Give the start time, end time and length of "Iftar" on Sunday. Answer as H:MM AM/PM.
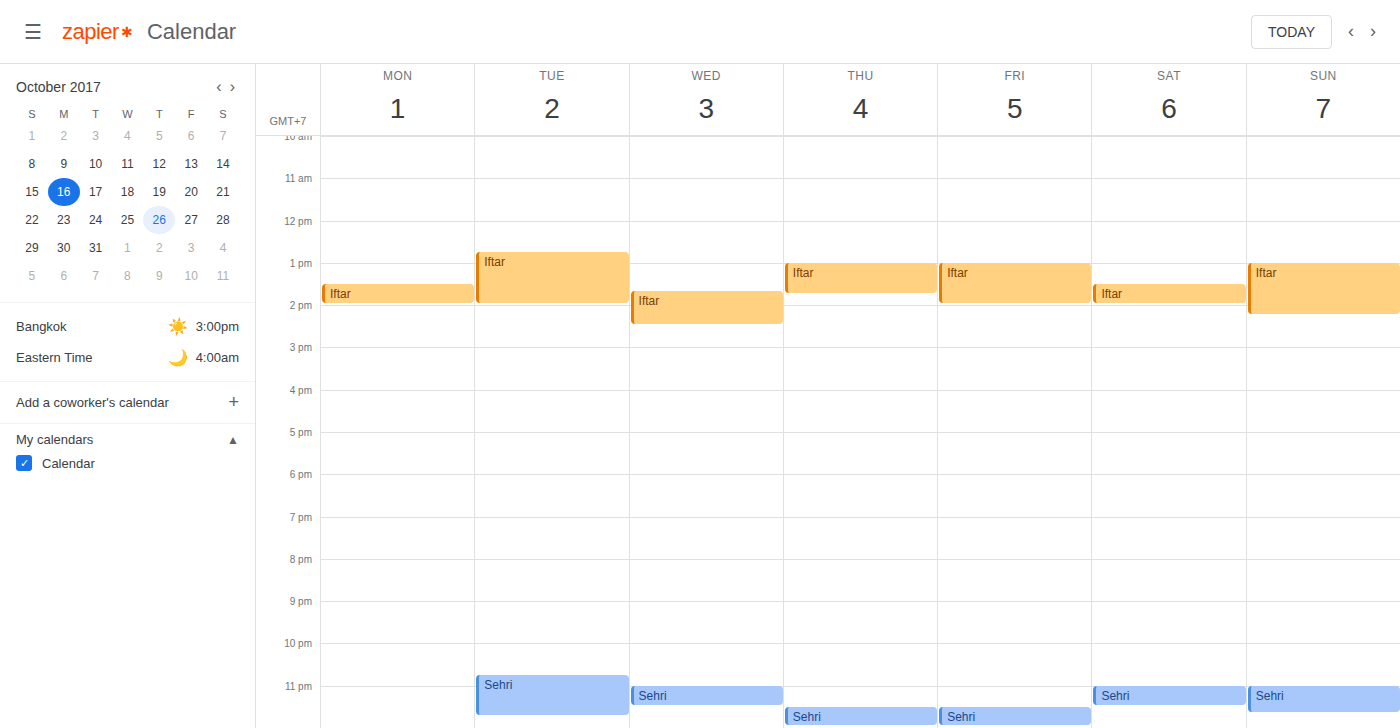
1:00 PM to 2:15 PM, 1 hour 15 minutes